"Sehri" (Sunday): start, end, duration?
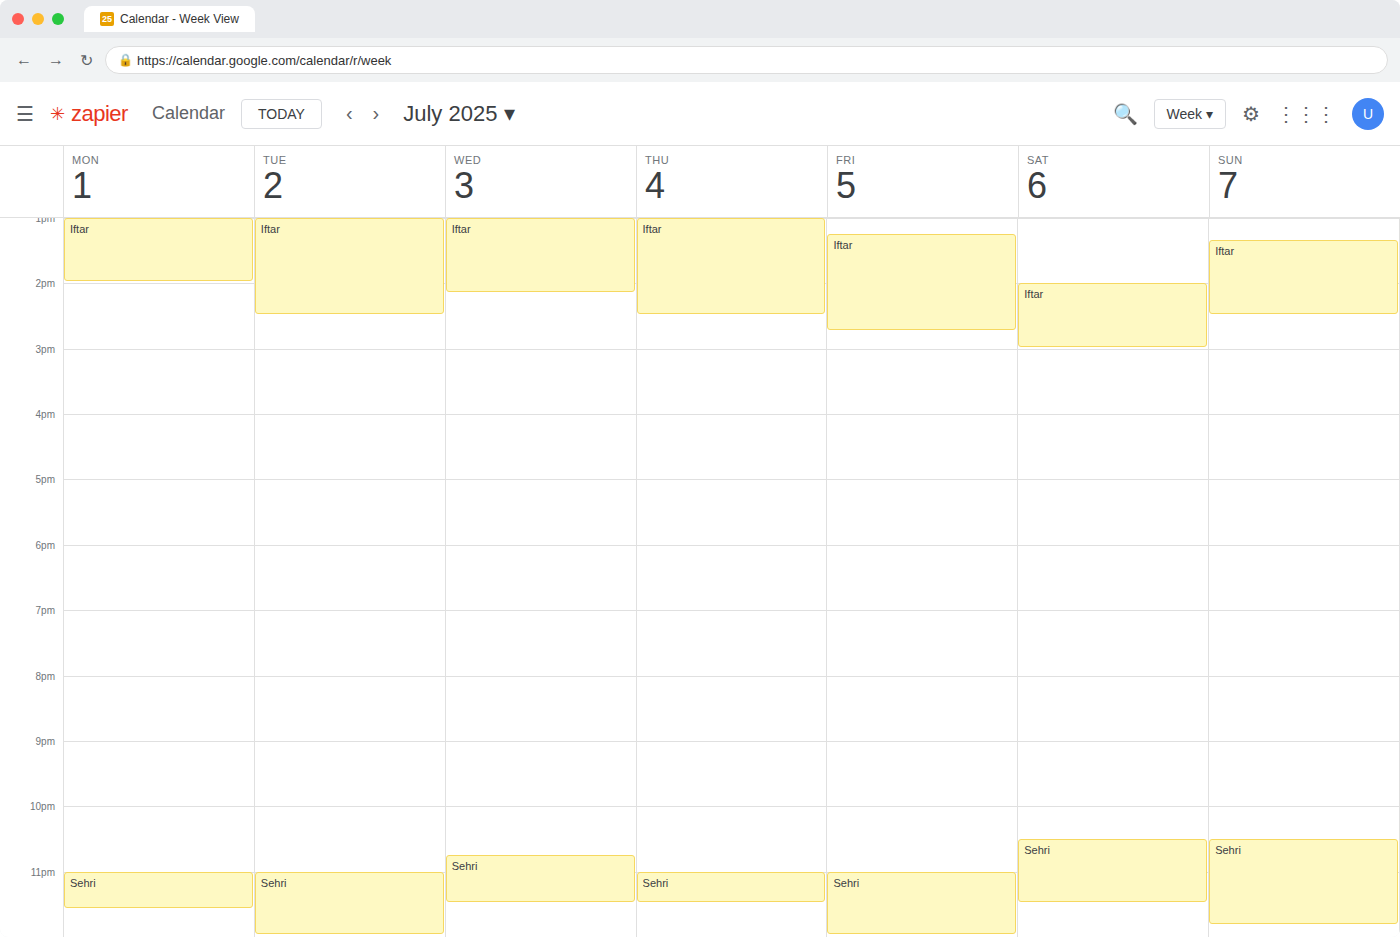
10:30 PM to 11:50 PM, 1 hour 20 minutes